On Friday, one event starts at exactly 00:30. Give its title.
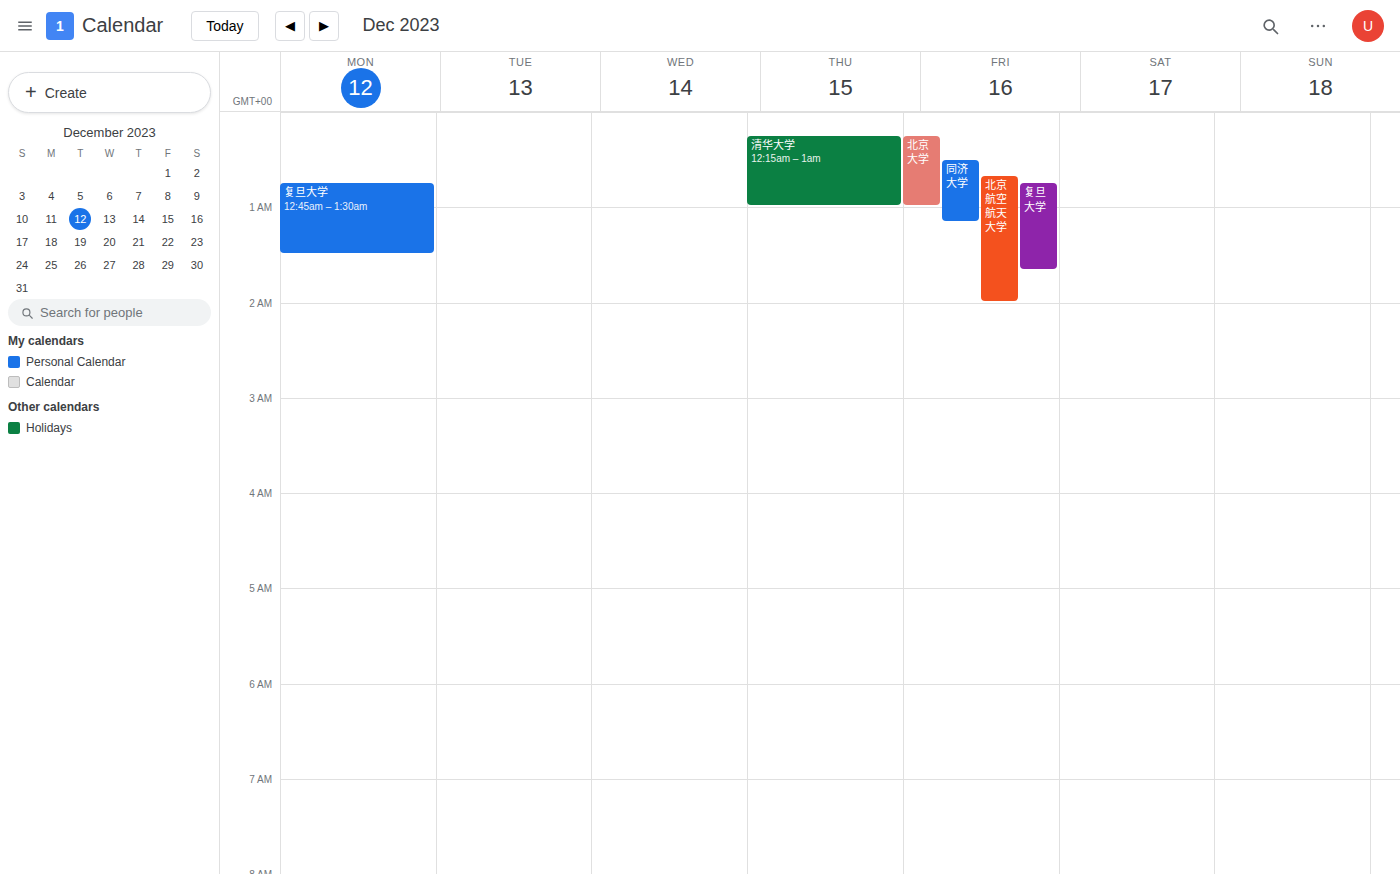
"同济大学"